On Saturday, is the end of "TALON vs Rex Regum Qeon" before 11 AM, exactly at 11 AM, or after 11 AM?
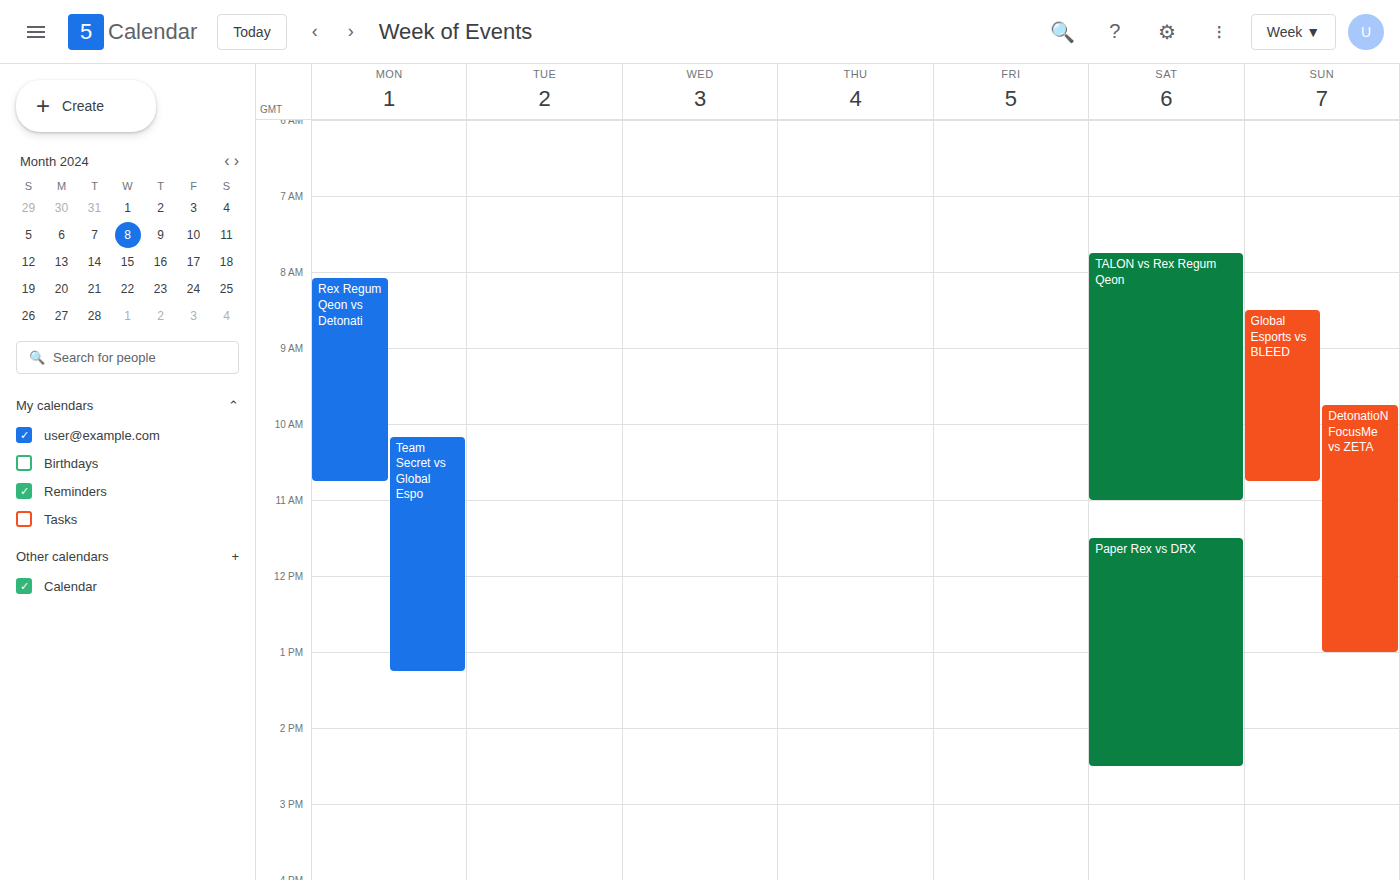
11:00 AM -- exactly at 11 AM, on the 11 AM line.